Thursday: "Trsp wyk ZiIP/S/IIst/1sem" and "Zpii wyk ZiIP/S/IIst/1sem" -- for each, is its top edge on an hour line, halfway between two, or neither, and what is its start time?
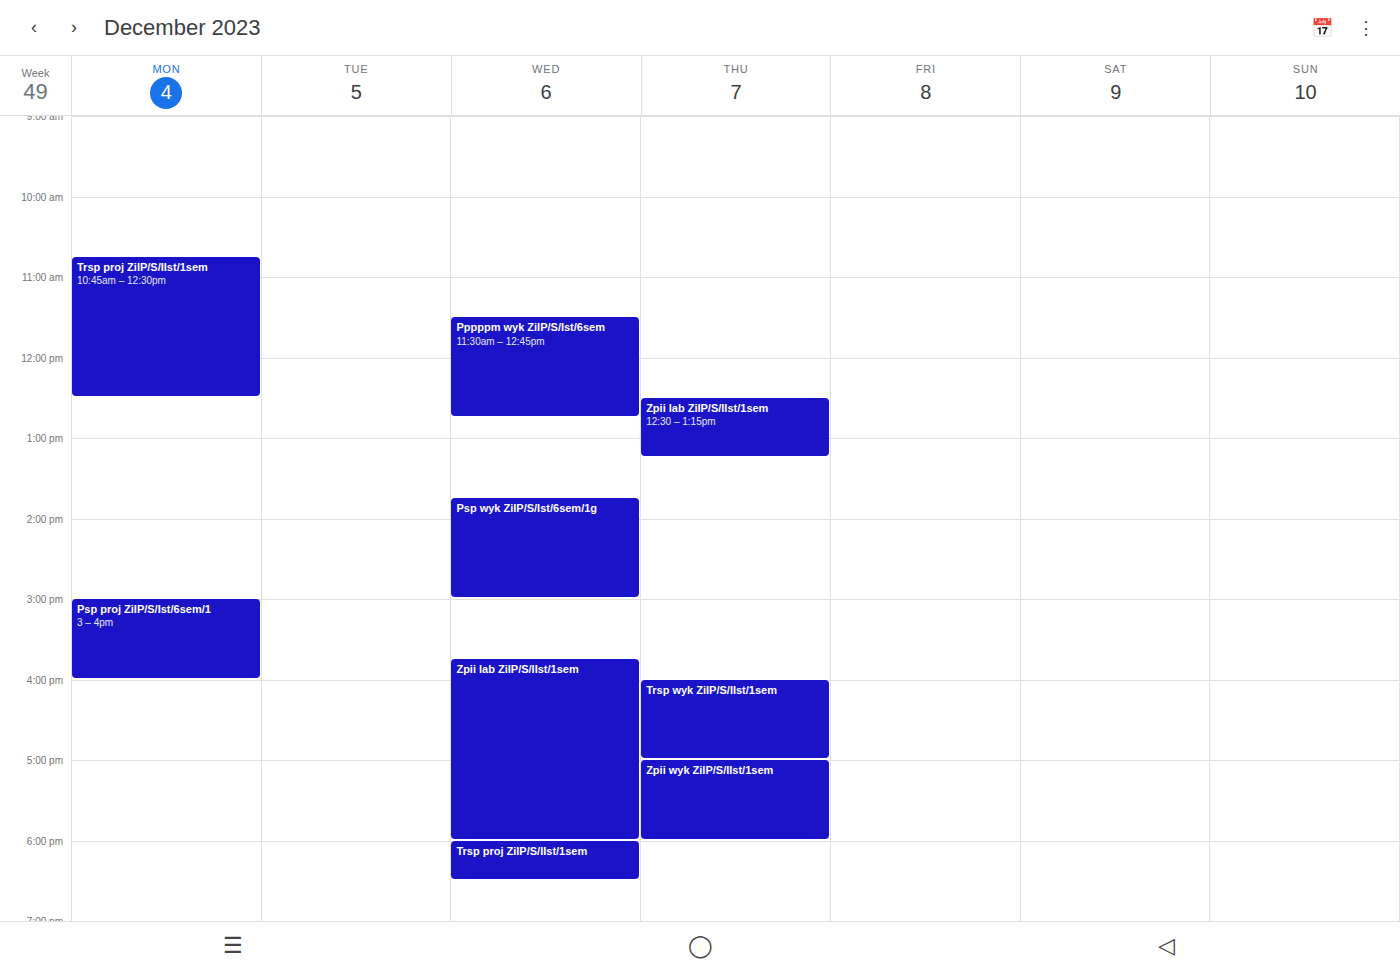
"Trsp wyk ZiIP/S/IIst/1sem": 16:00, exactly on the 16:00 line. "Zpii wyk ZiIP/S/IIst/1sem": 17:00, exactly on the 17:00 line.